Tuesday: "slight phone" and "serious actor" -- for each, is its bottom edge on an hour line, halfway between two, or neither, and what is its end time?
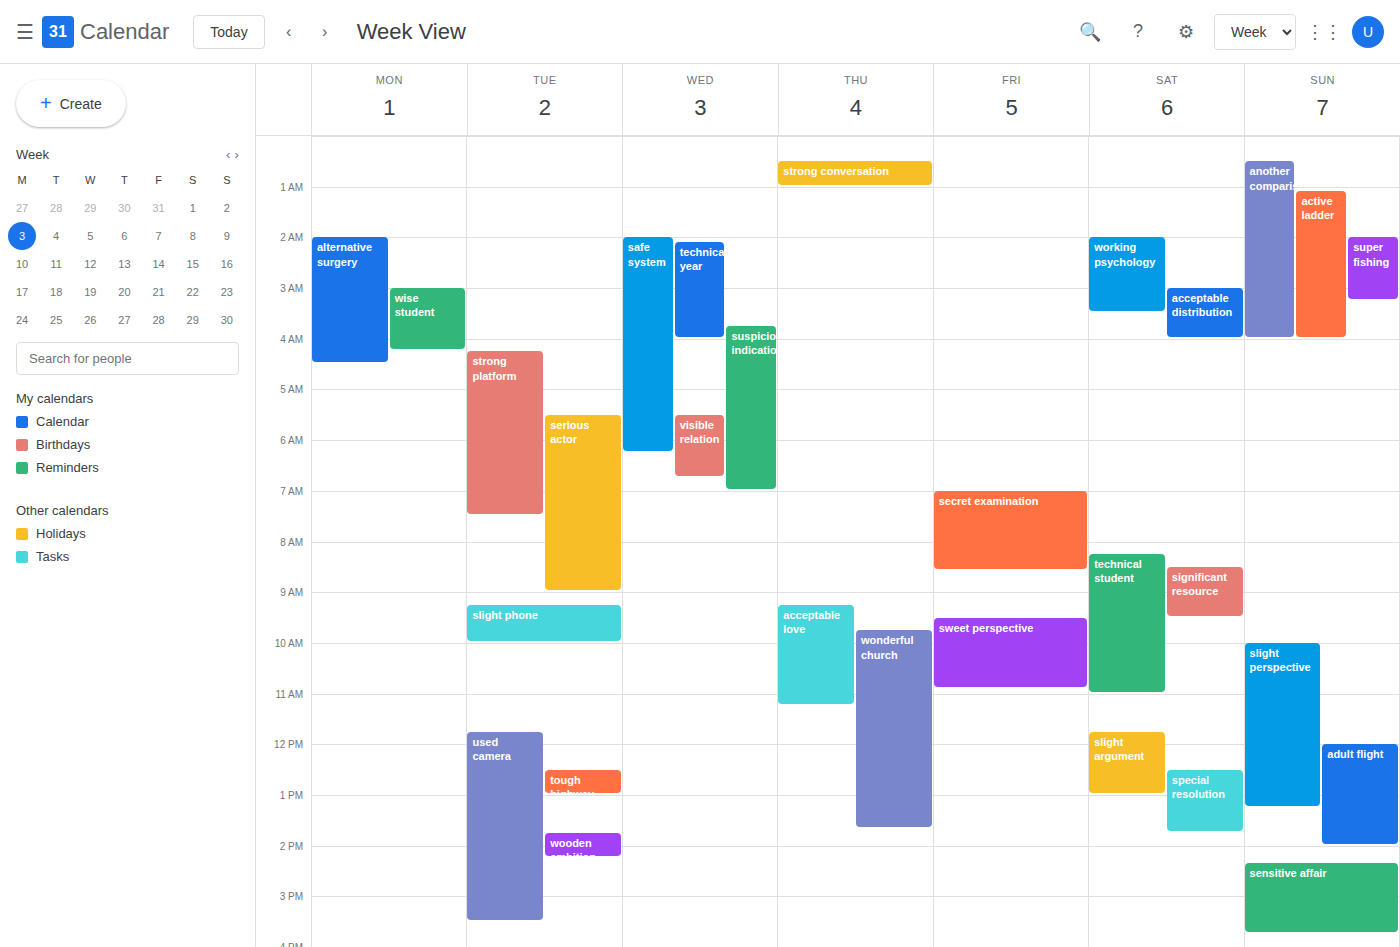
"slight phone": 10:00, exactly on the 10:00 line. "serious actor": 09:00, exactly on the 09:00 line.